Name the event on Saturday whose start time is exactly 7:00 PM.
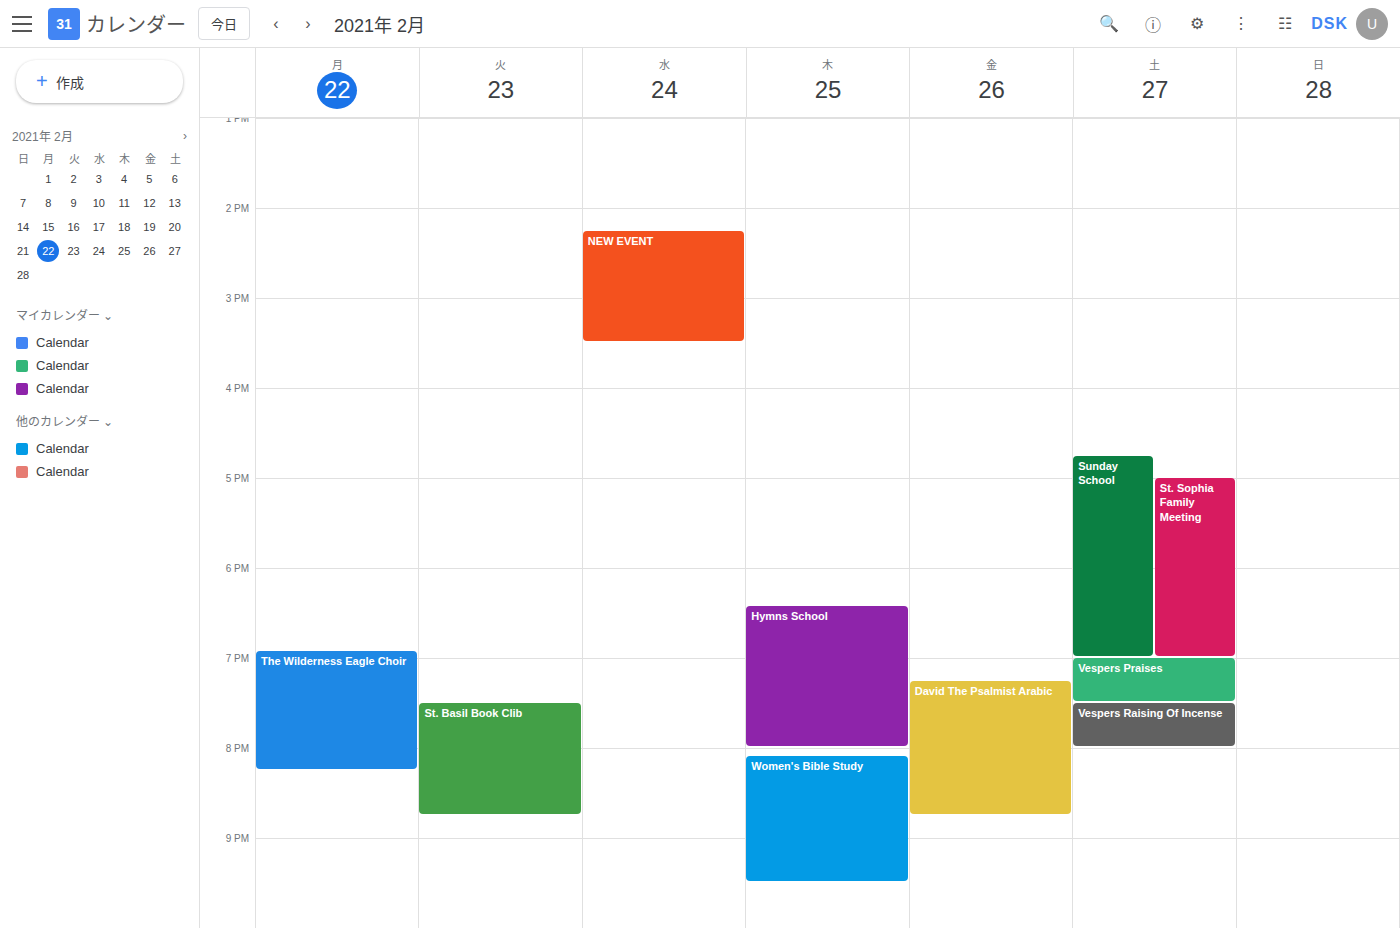
"Vespers Praises"